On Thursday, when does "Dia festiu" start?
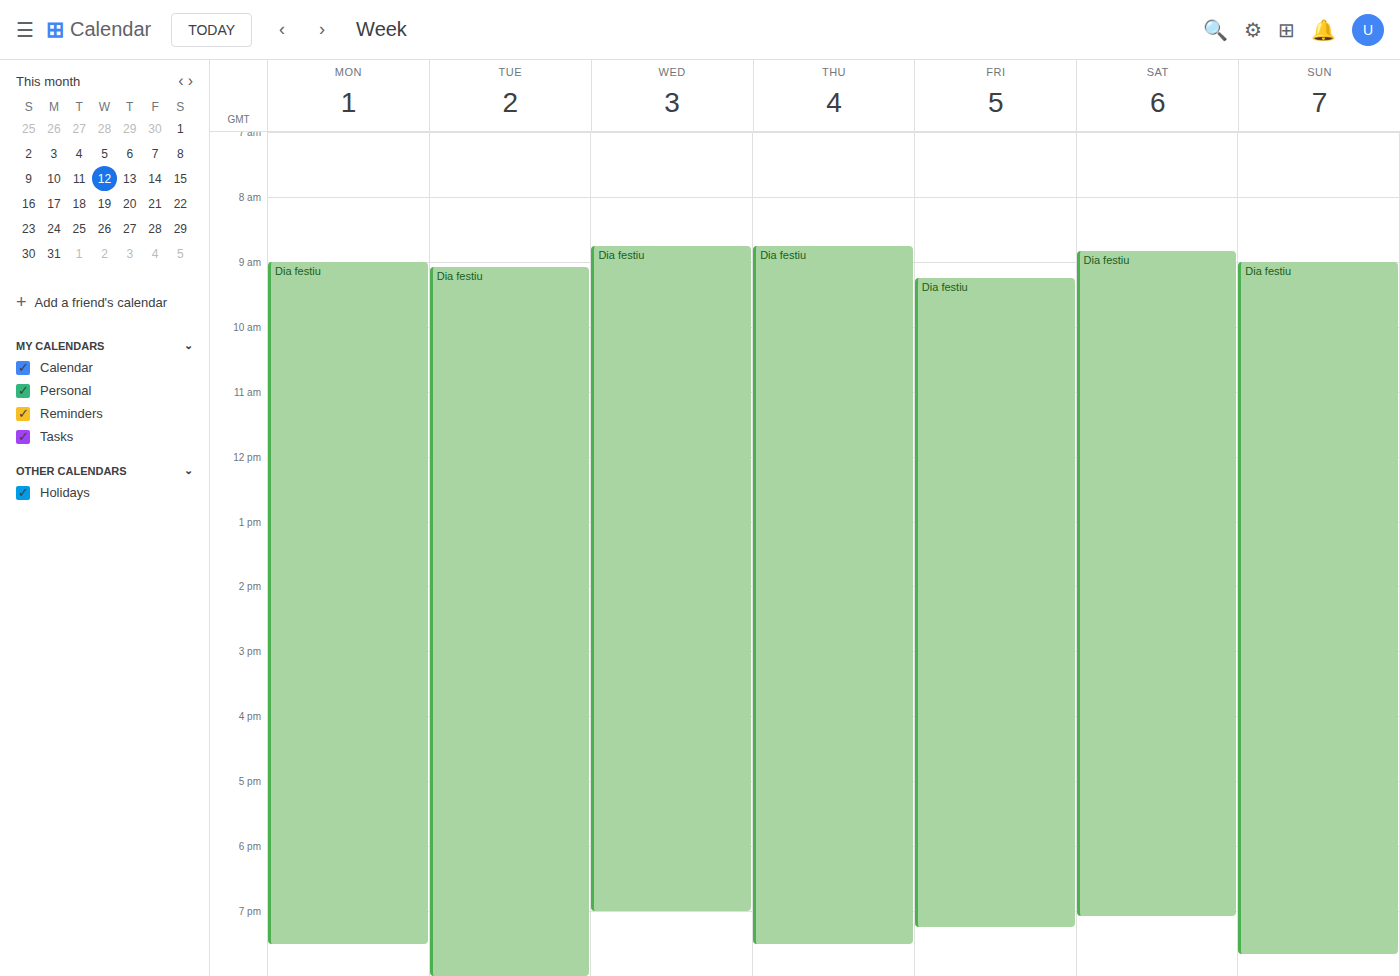
8:45 AM